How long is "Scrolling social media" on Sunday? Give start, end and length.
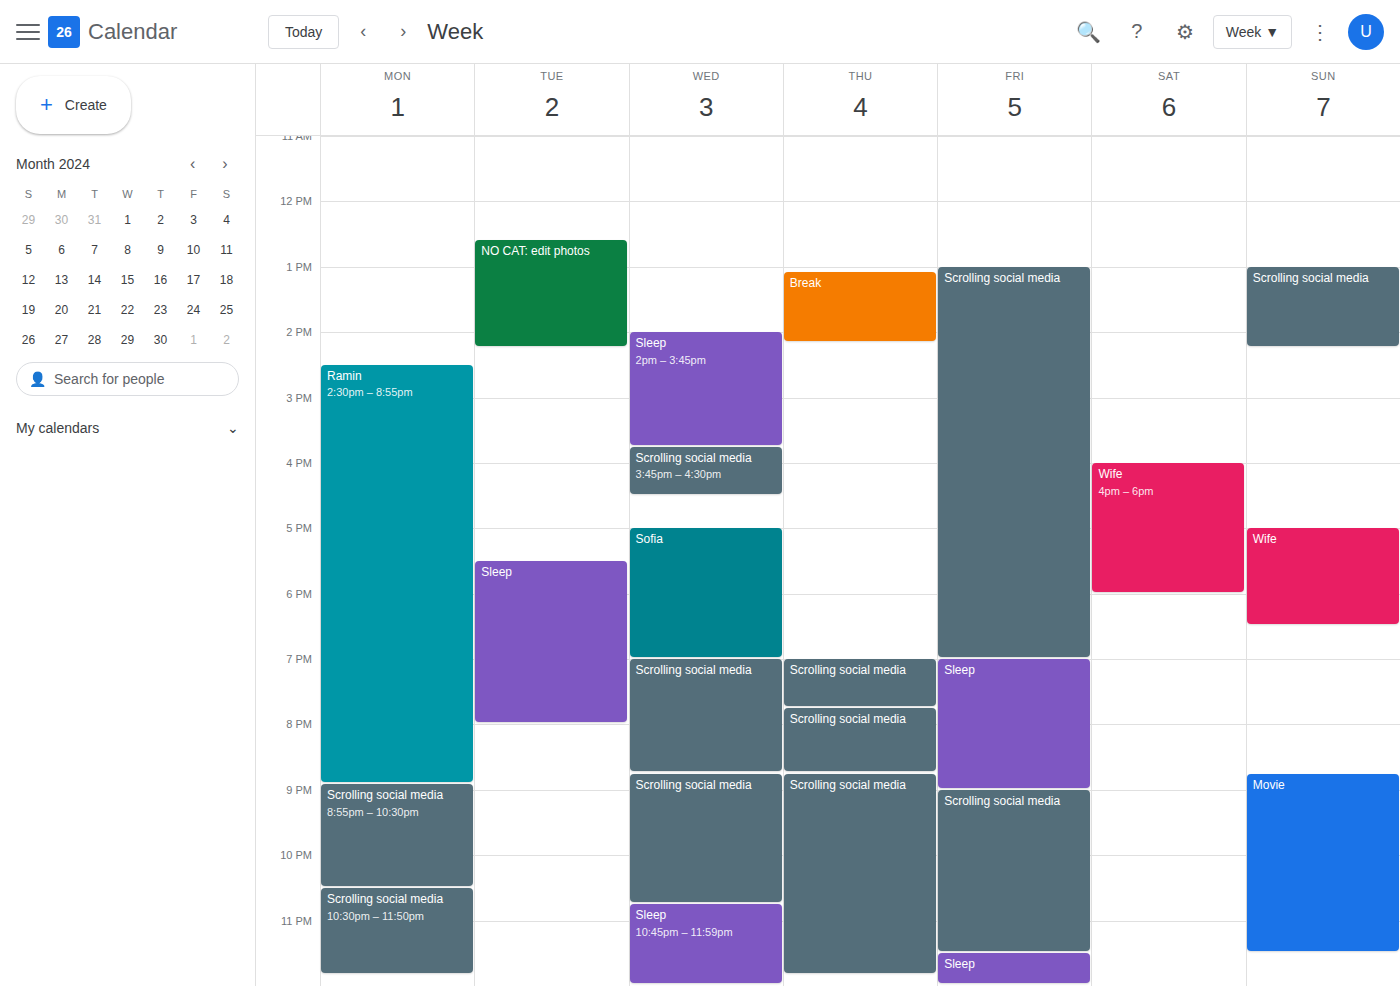
1:00 PM to 2:15 PM, 1 hour 15 minutes